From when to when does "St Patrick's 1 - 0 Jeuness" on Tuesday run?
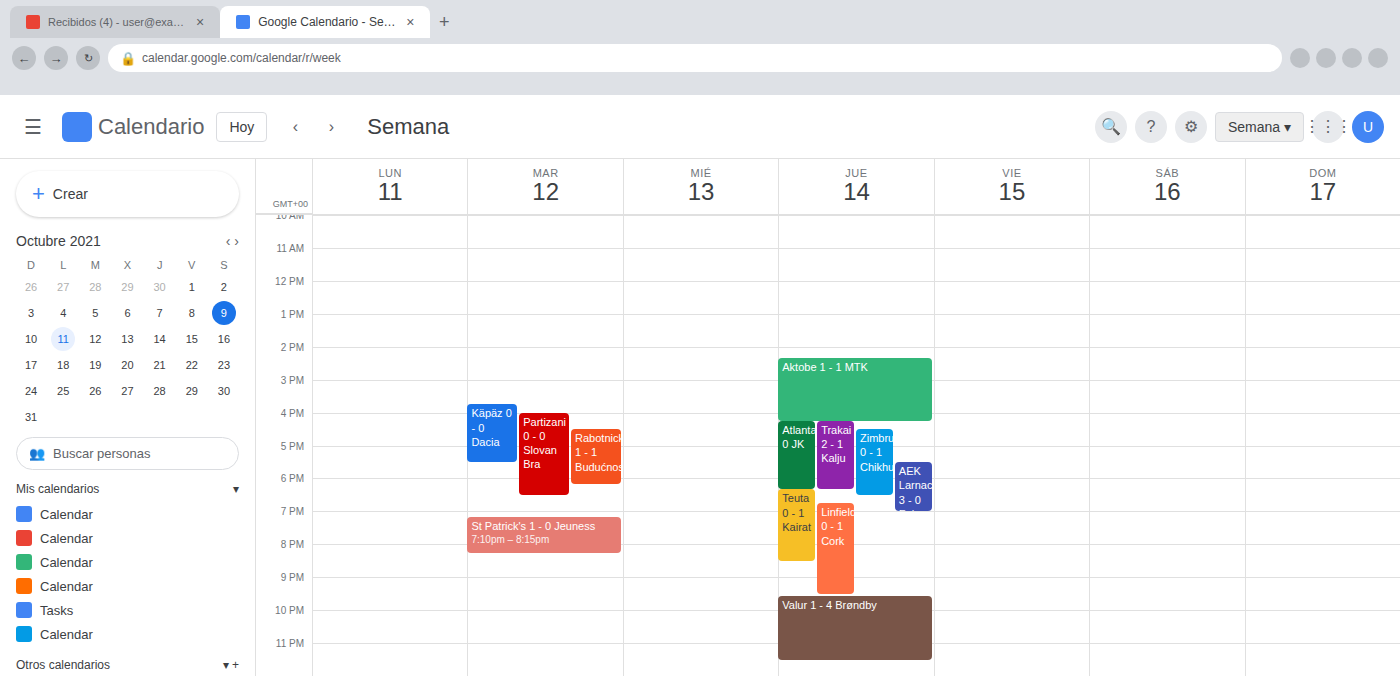
7:10 PM to 8:15 PM